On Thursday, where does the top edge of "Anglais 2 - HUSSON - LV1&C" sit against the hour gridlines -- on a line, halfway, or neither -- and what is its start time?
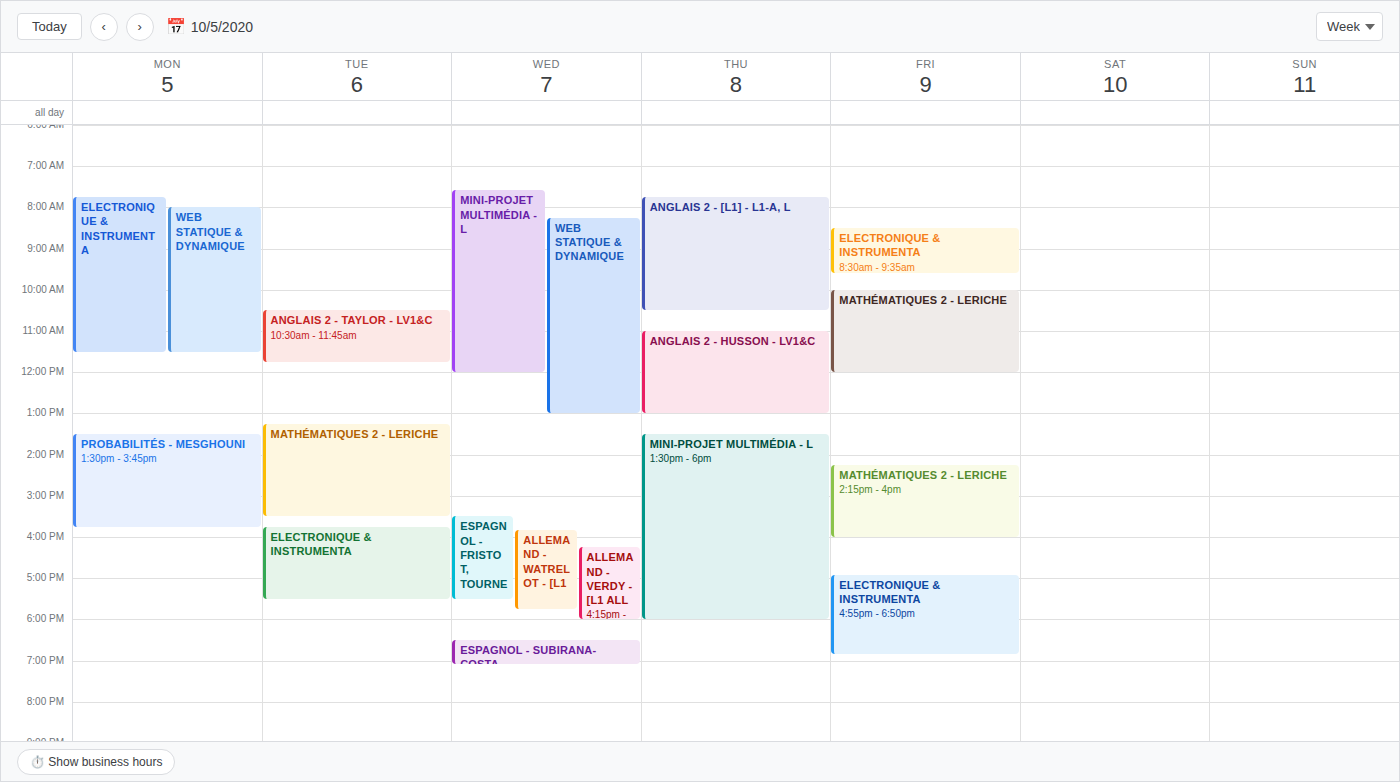
11:00 AM -- exactly on the 11 AM line.